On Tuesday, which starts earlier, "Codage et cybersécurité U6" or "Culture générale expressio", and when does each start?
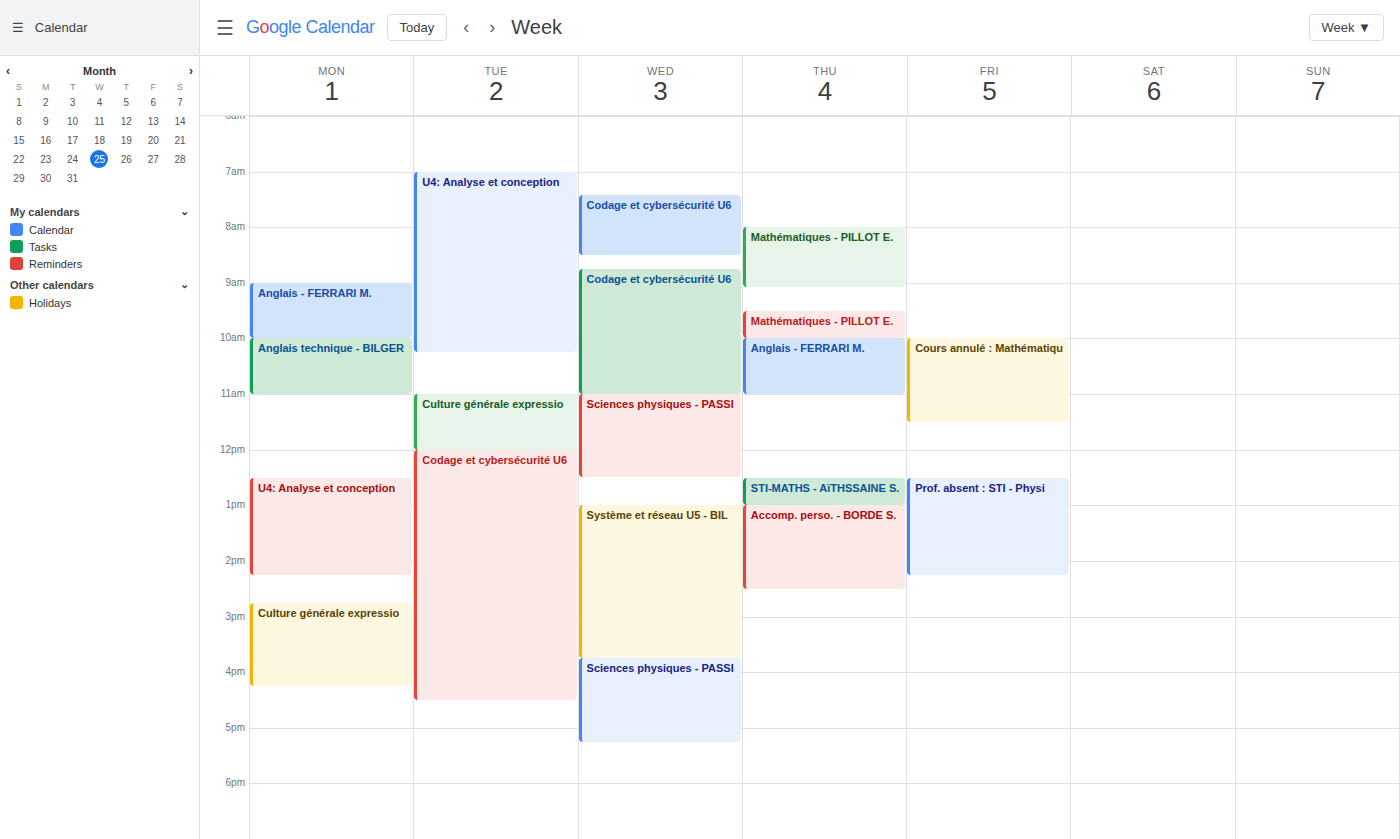
"Culture générale expressio" 11:00 AM; "Codage et cybersécurité U6" 12:00 PM.